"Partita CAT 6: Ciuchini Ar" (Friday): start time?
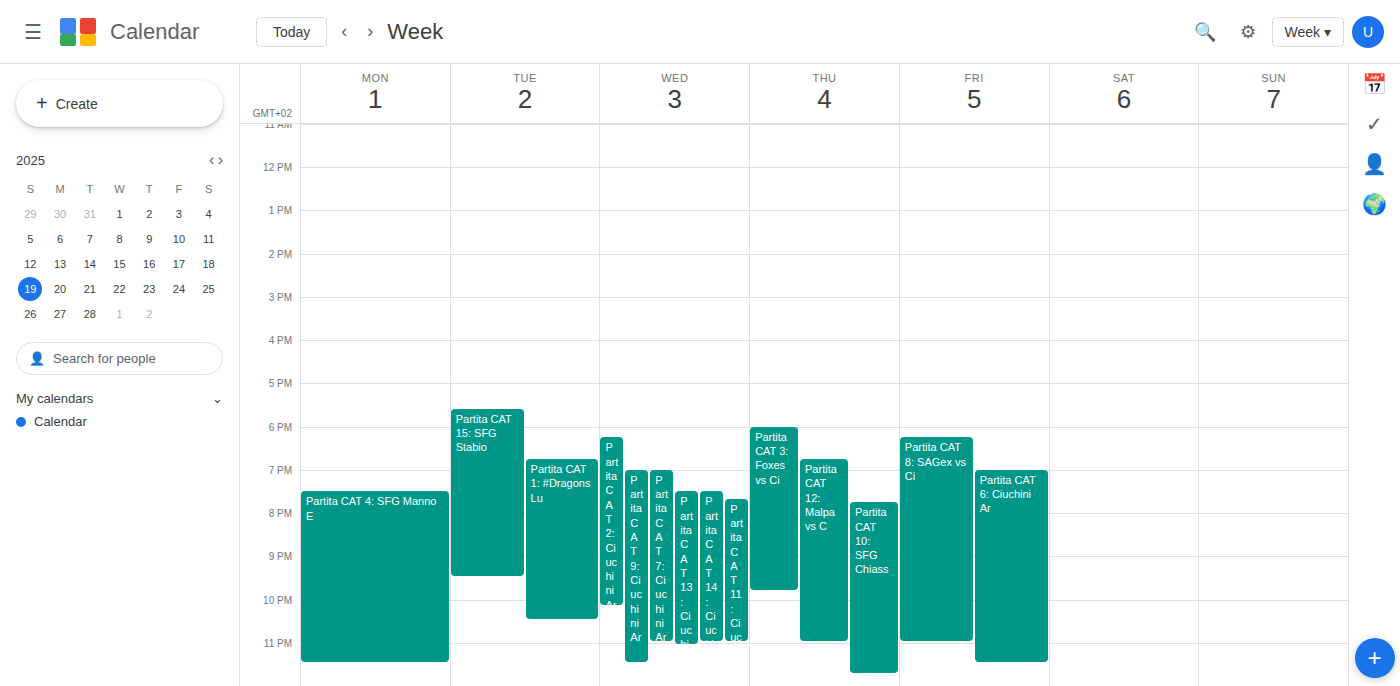
7:00 PM